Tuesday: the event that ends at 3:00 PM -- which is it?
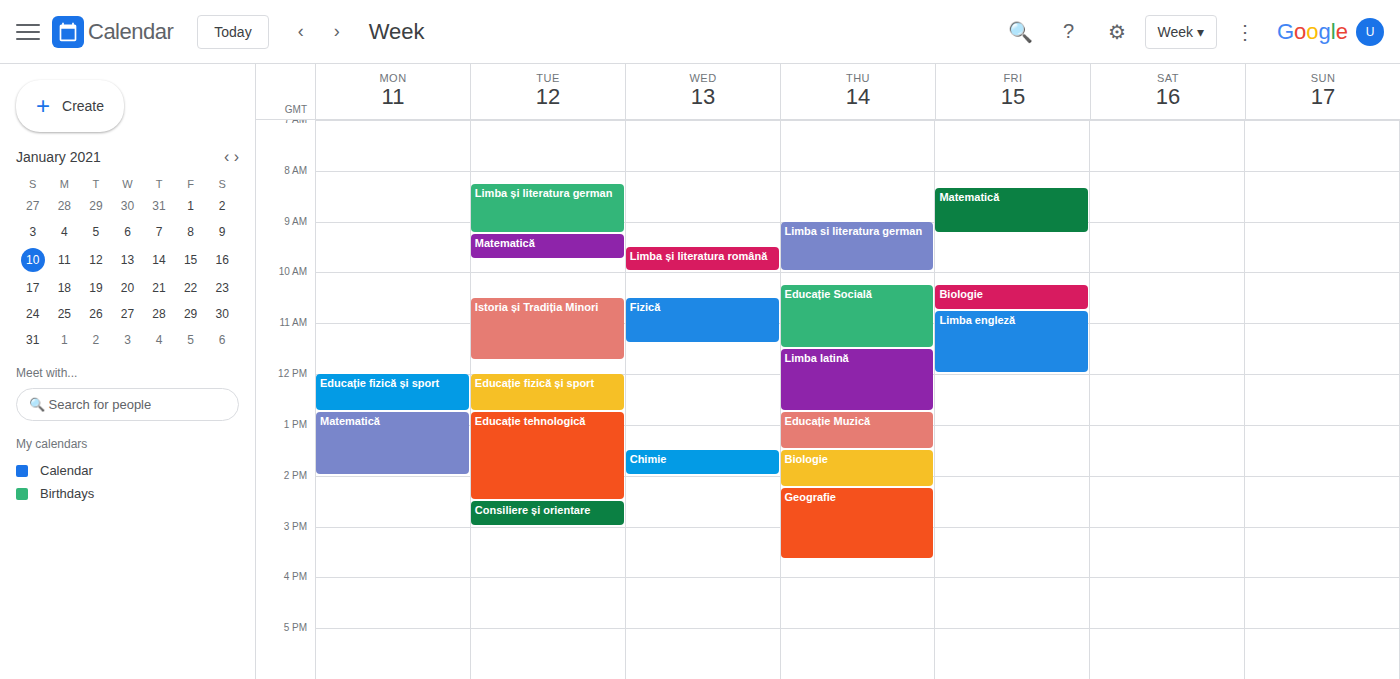
"Consiliere și orientare"